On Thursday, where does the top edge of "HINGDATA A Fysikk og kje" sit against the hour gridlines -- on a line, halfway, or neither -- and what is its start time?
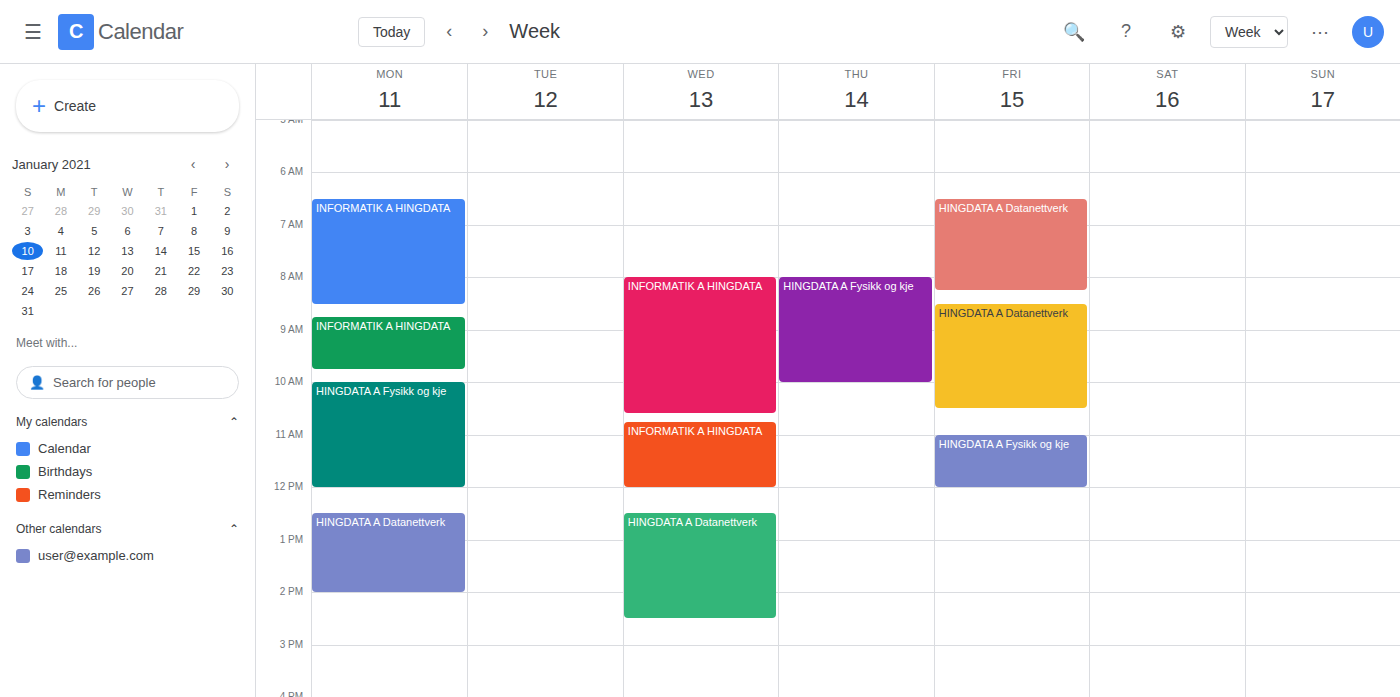
8:00 AM -- exactly on the 8 AM line.